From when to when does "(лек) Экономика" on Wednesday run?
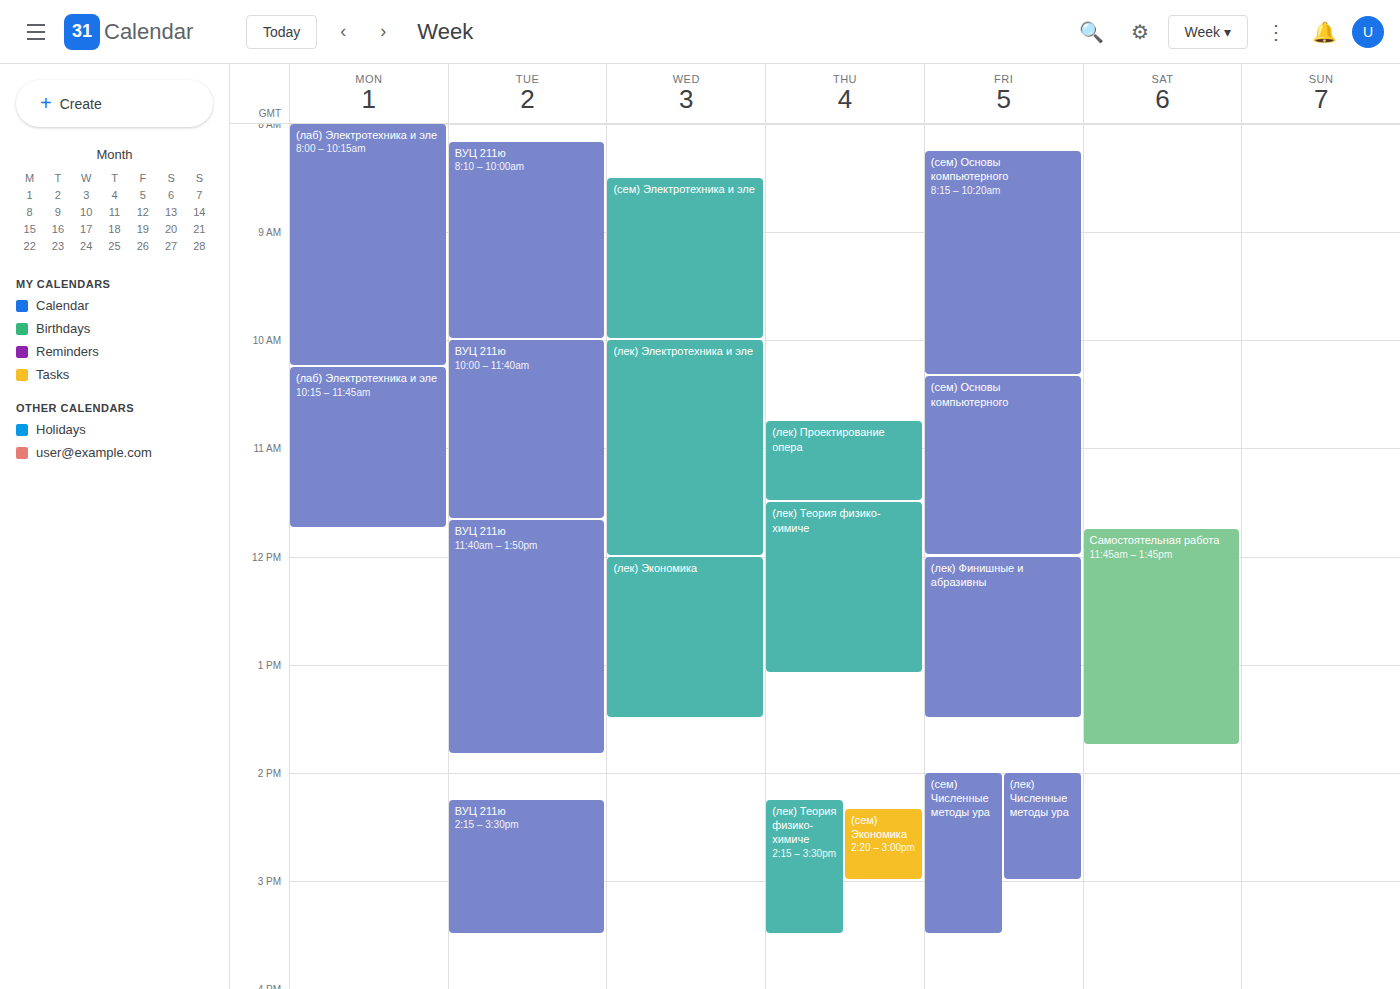
12:00 PM to 1:30 PM